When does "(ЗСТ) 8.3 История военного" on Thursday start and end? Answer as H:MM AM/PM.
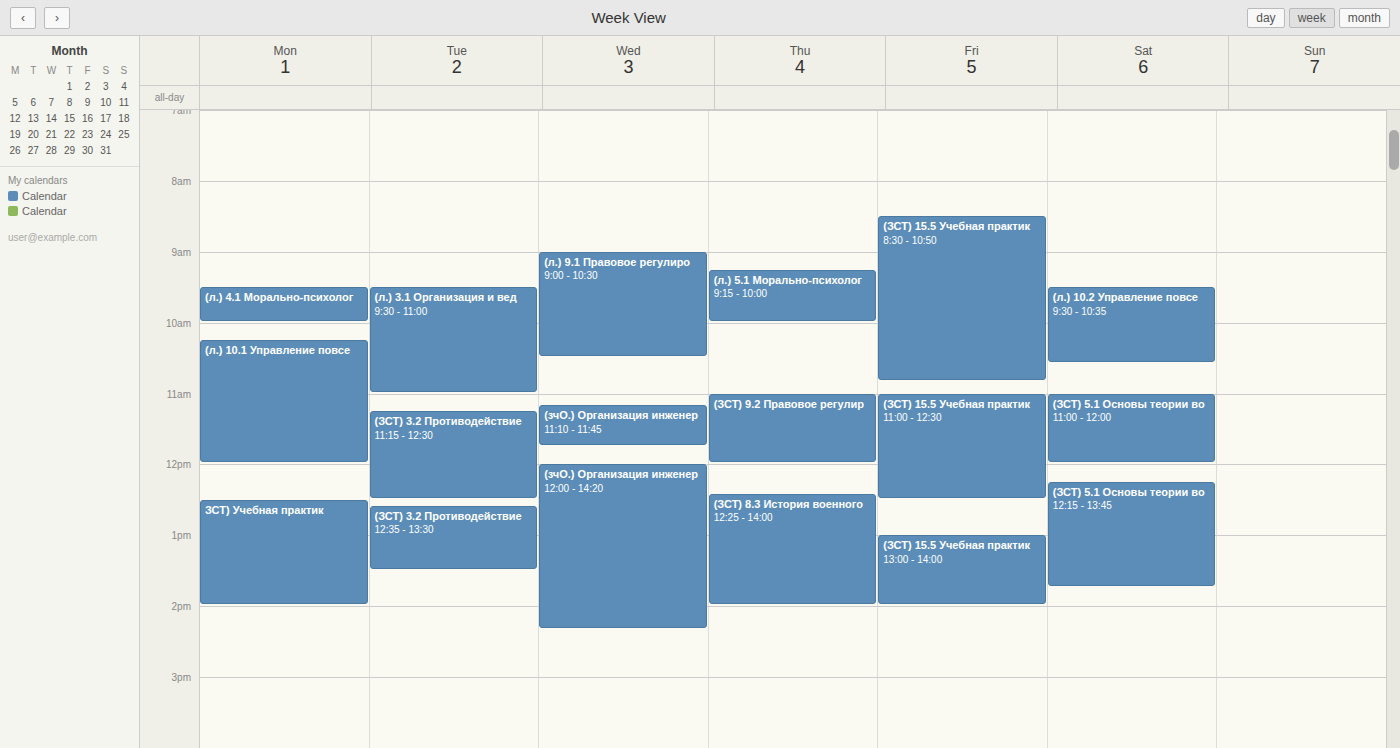
12:25 PM to 2:00 PM